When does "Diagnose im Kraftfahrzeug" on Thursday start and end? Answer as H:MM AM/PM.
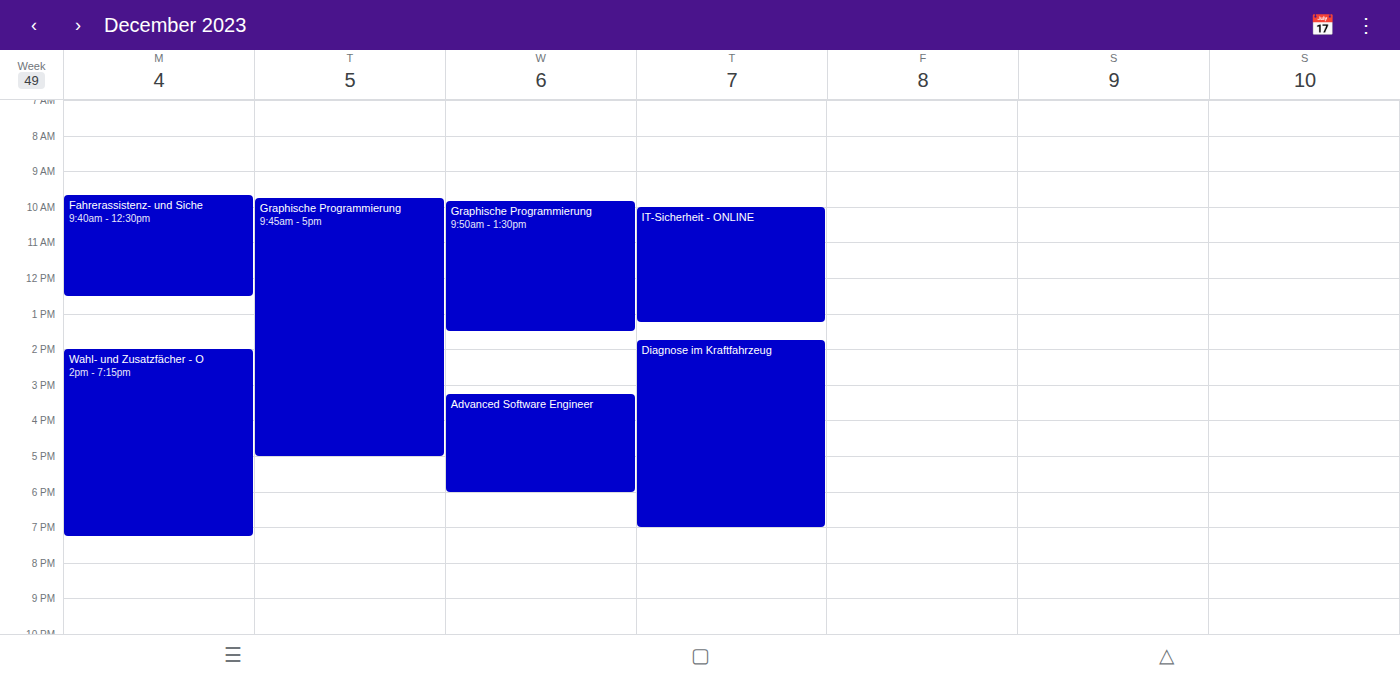
1:45 PM to 7:00 PM